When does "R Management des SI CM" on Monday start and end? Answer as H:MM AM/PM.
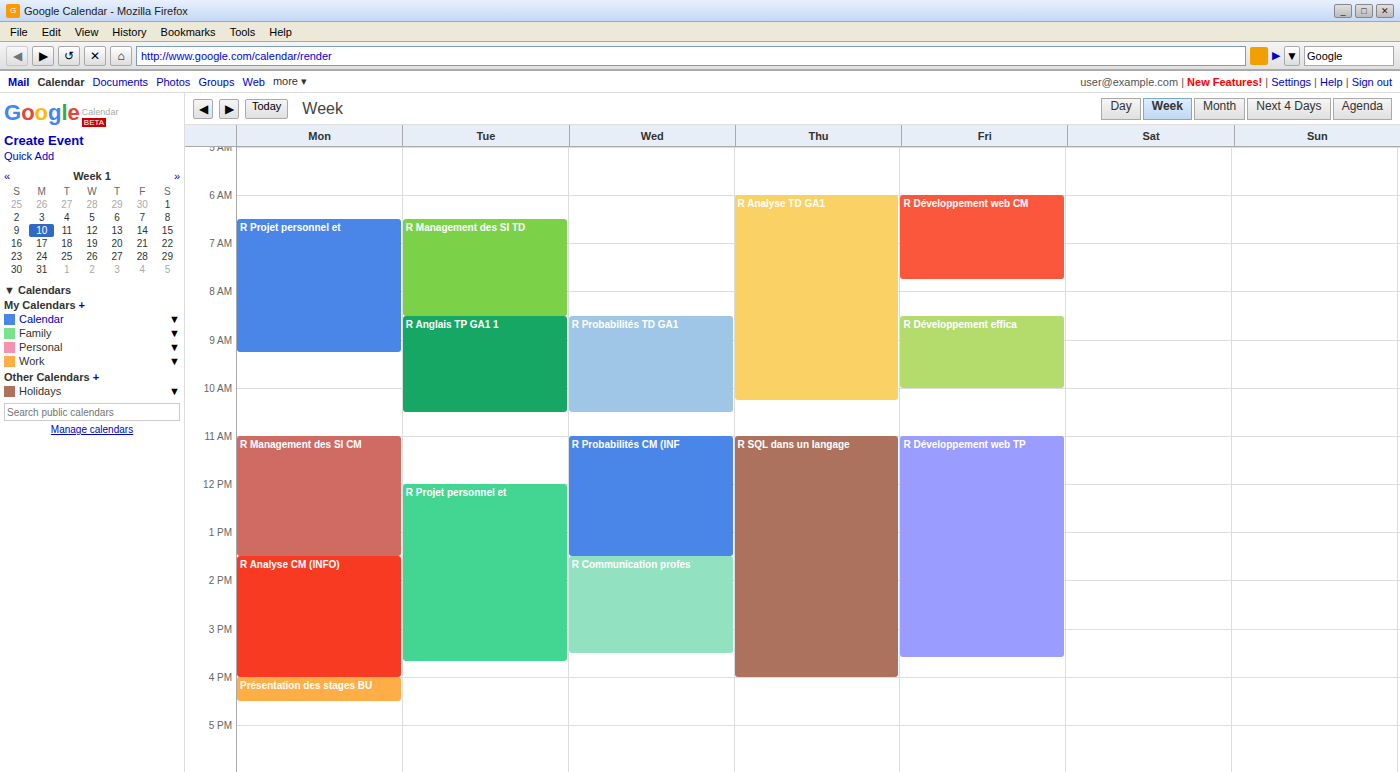
11:00 AM to 1:30 PM